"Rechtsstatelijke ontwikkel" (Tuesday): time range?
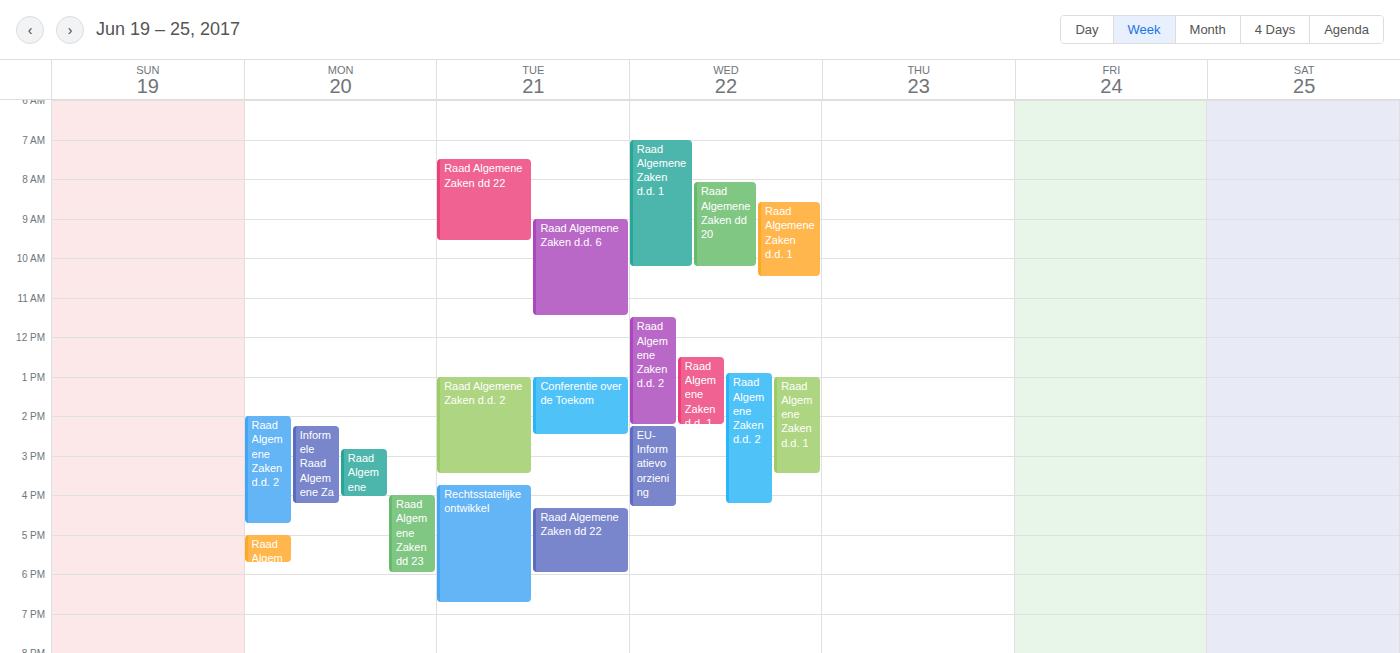
3:45 PM to 6:45 PM